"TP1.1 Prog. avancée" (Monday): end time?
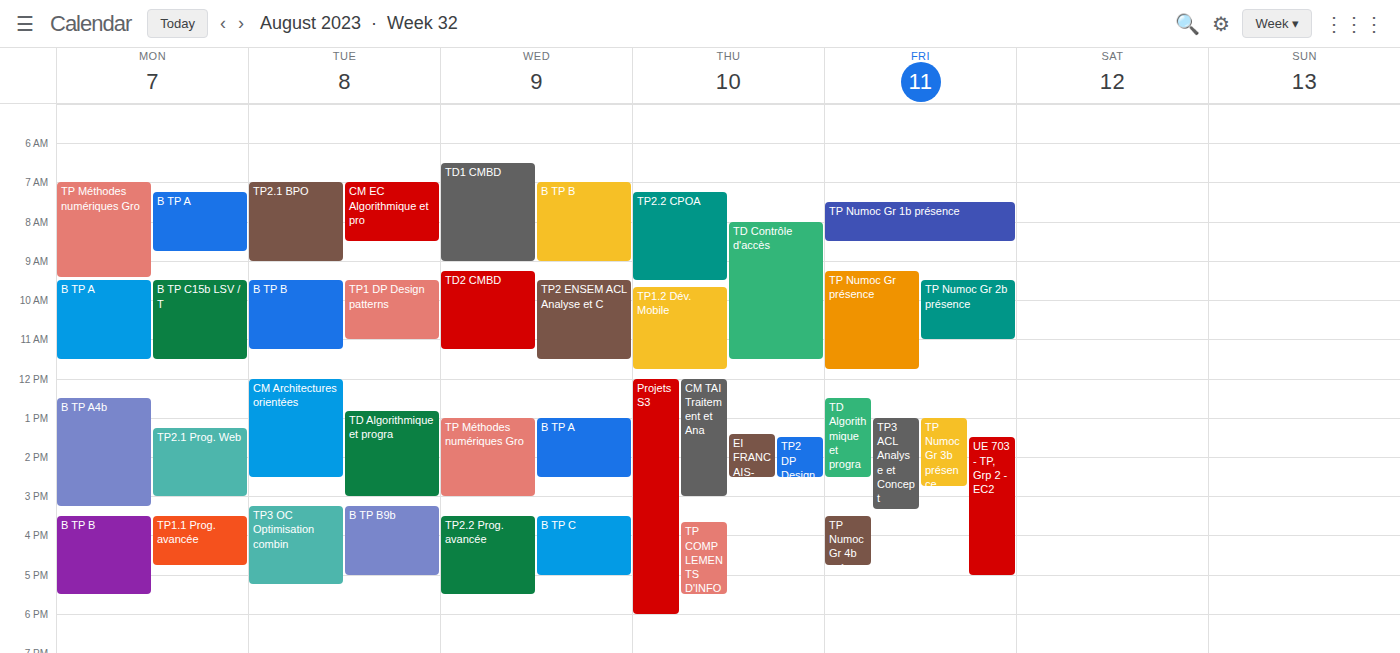
16:45